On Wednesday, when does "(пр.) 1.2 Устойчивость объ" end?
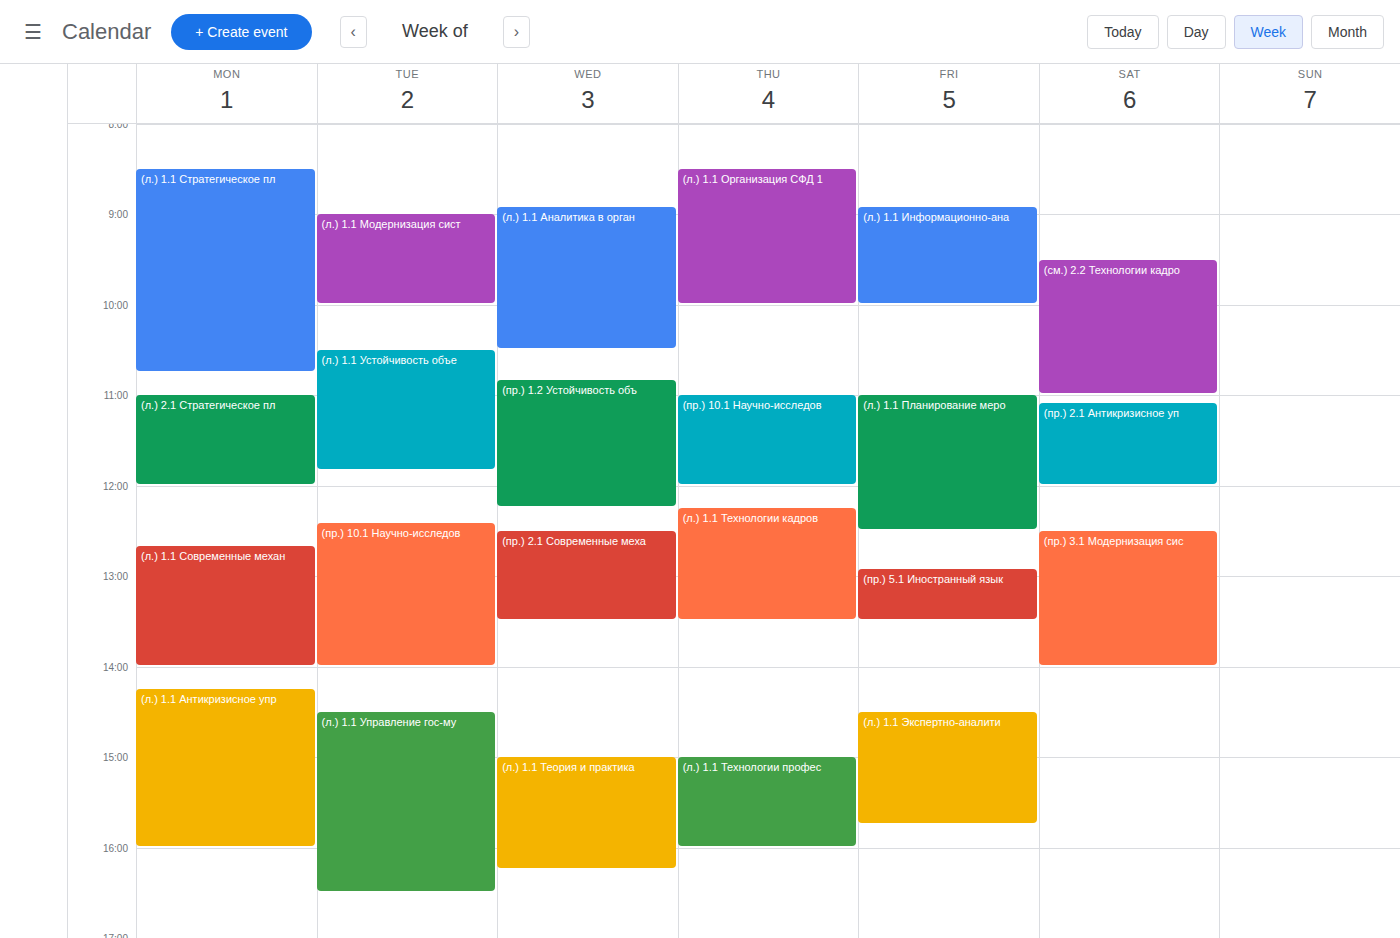
12:15 PM